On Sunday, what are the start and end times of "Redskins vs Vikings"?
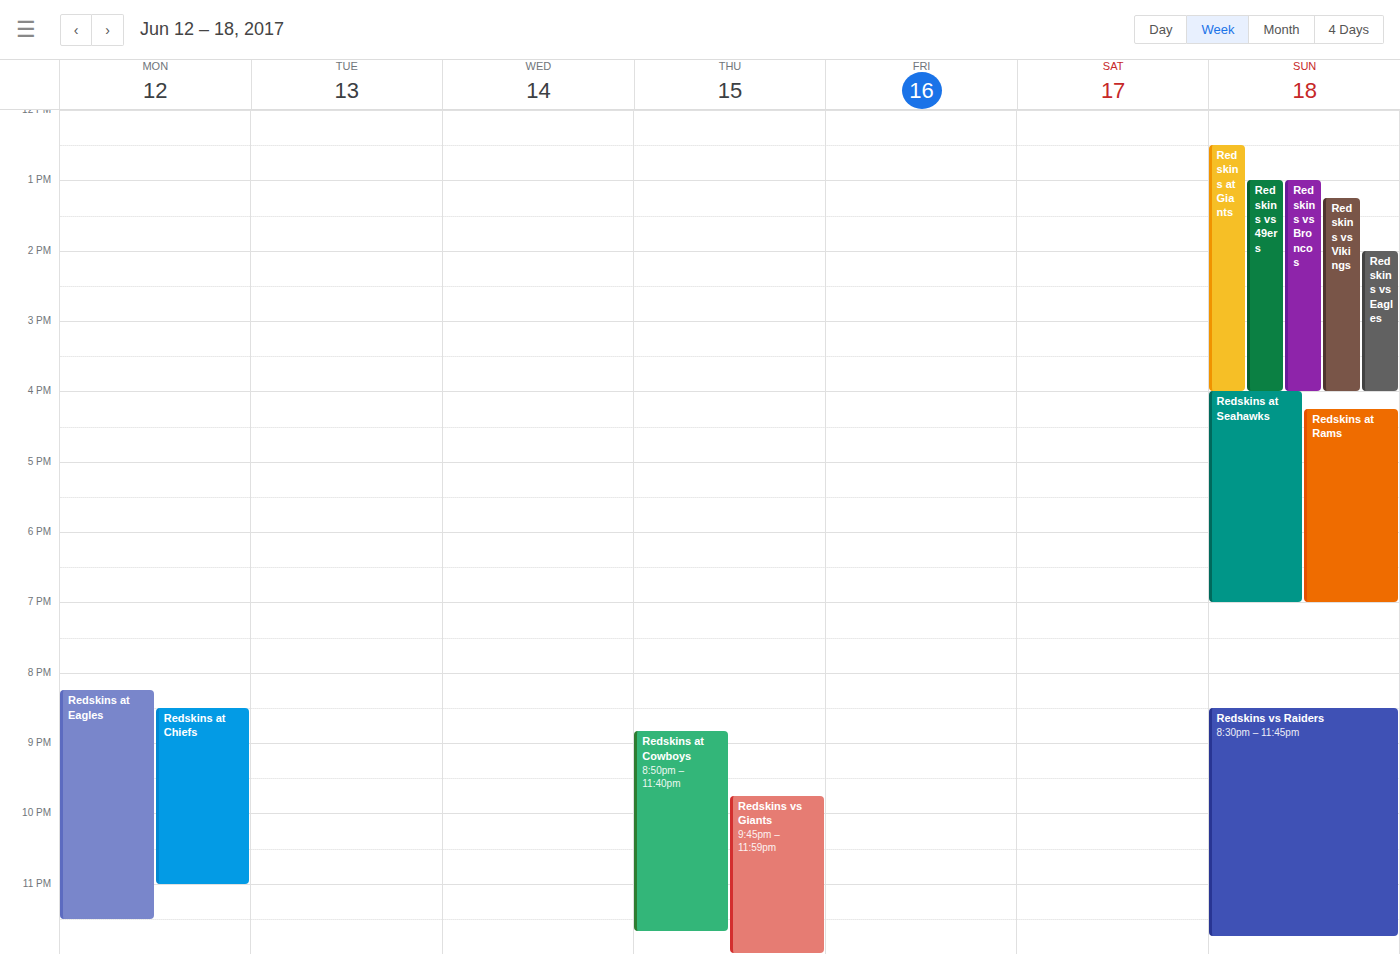
1:15 PM to 4:00 PM